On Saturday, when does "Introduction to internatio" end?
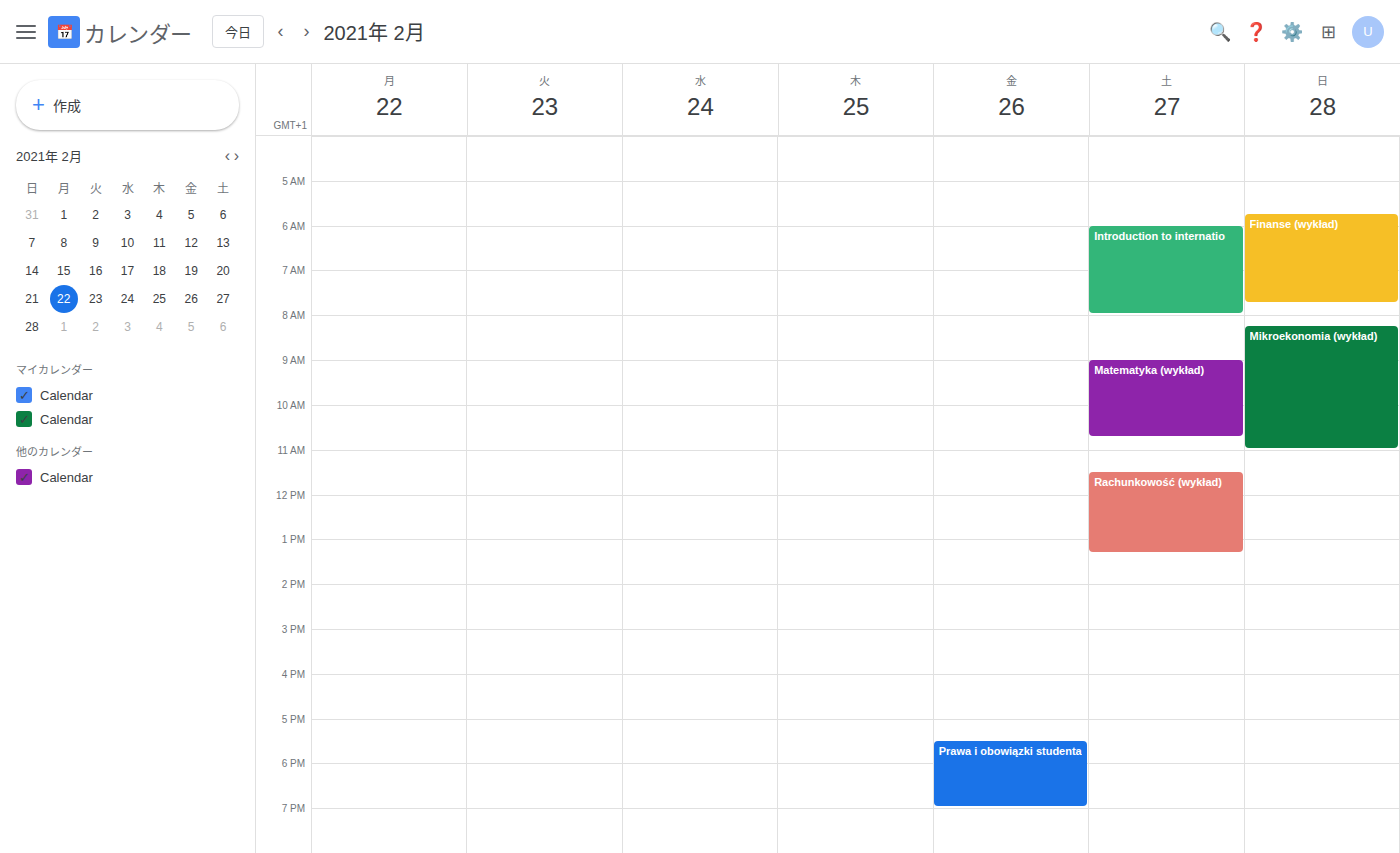
8:00 AM